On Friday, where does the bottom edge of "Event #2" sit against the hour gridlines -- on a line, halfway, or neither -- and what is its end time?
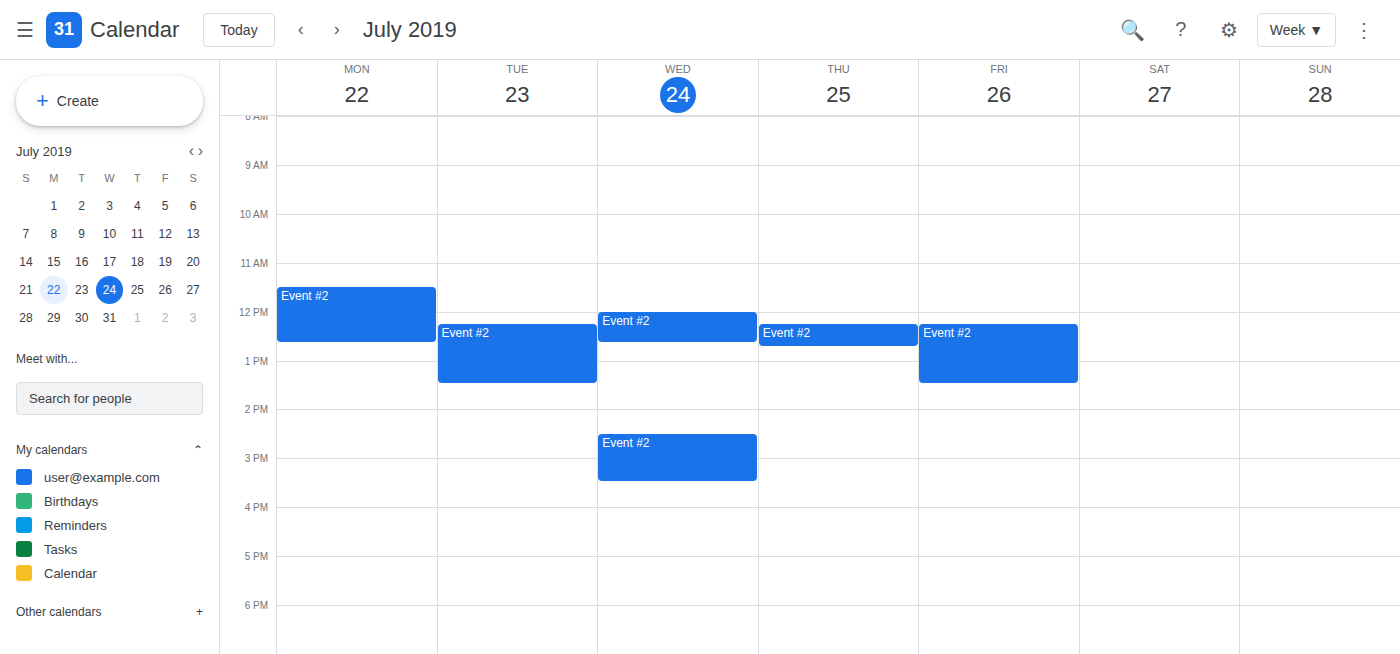
1:30 PM -- halfway between the 1 PM and 2 PM lines.